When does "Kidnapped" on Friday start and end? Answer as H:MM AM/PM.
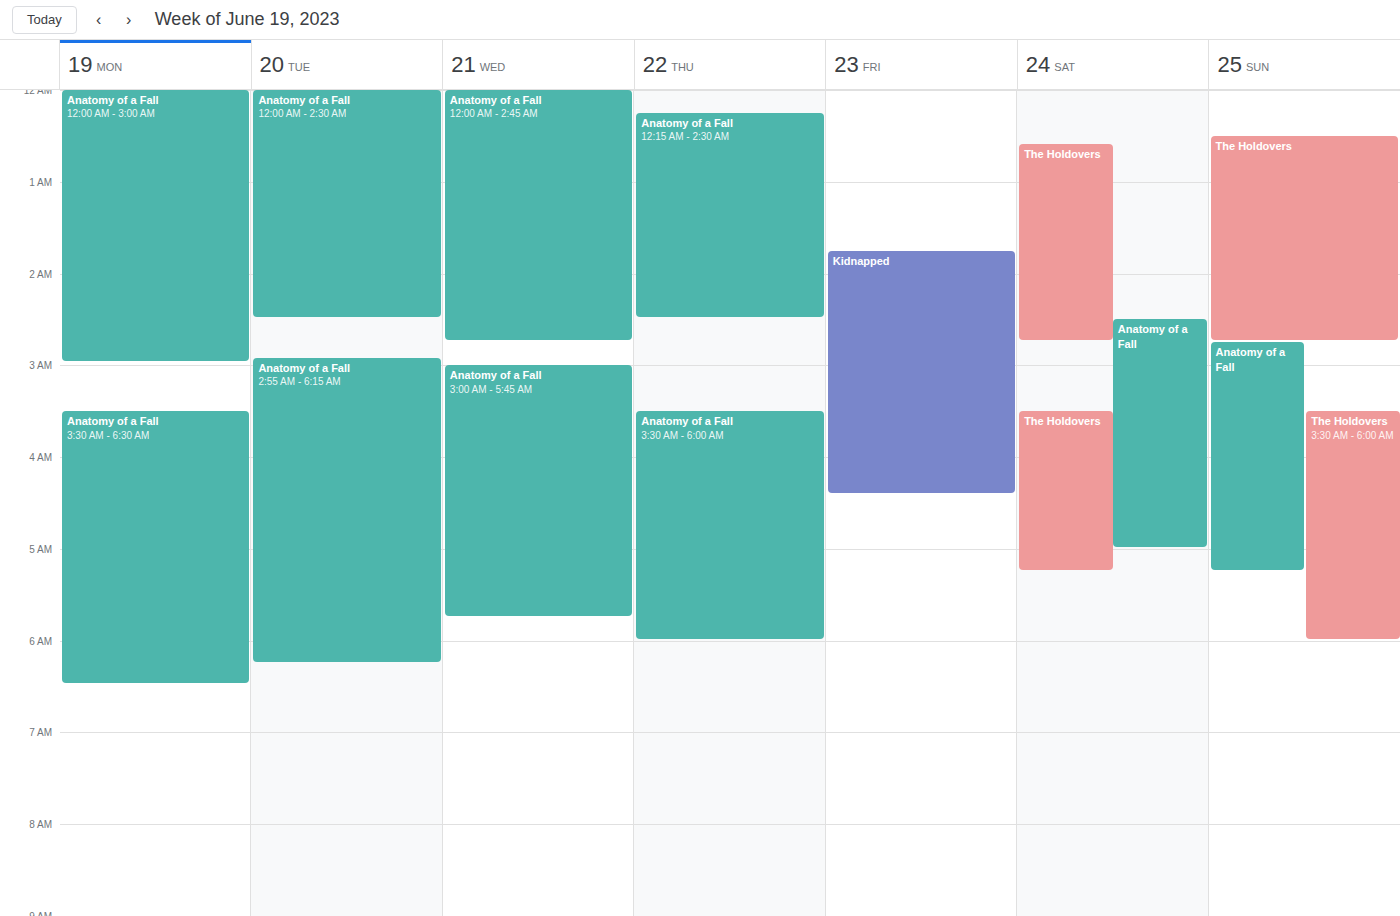
1:45 AM to 4:25 AM